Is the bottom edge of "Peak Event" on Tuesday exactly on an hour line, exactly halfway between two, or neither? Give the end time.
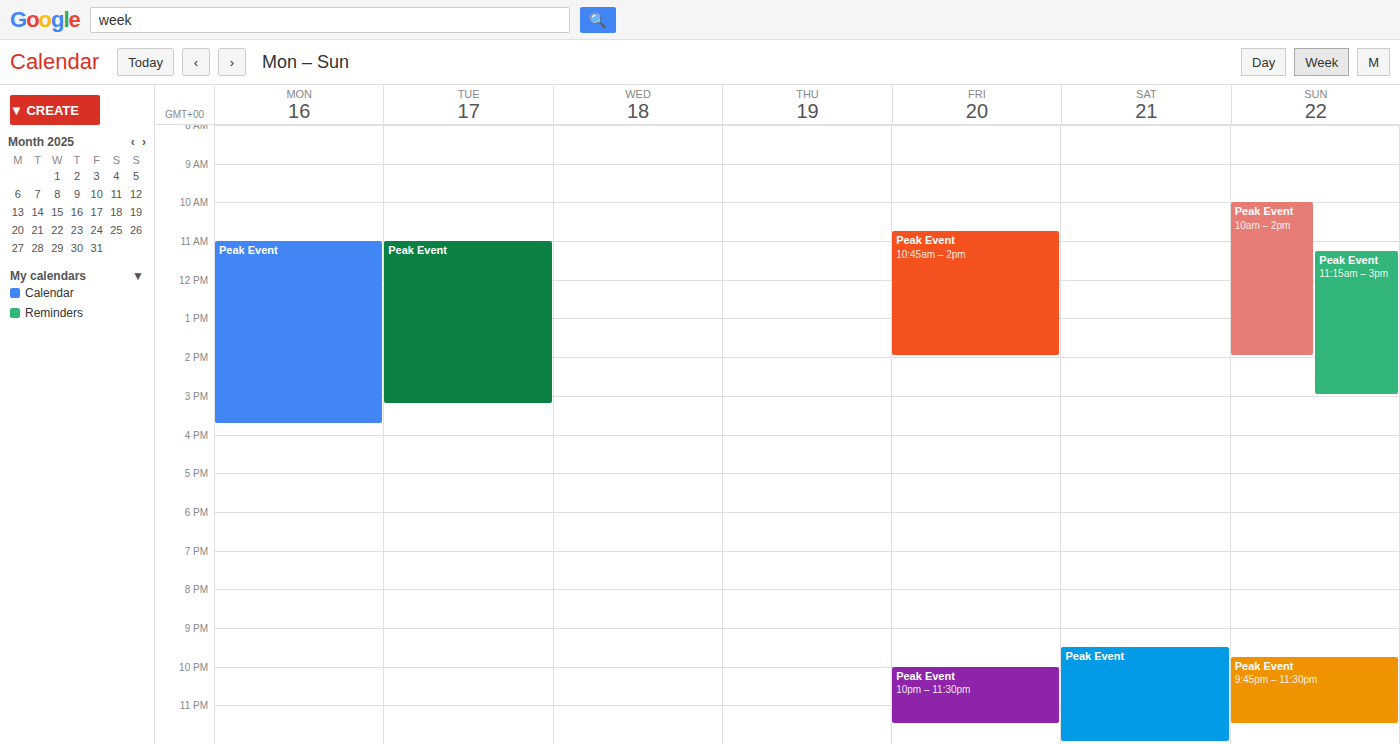
3:15 PM -- neither: a quarter of the way from the 3 PM line to the 4 PM line.